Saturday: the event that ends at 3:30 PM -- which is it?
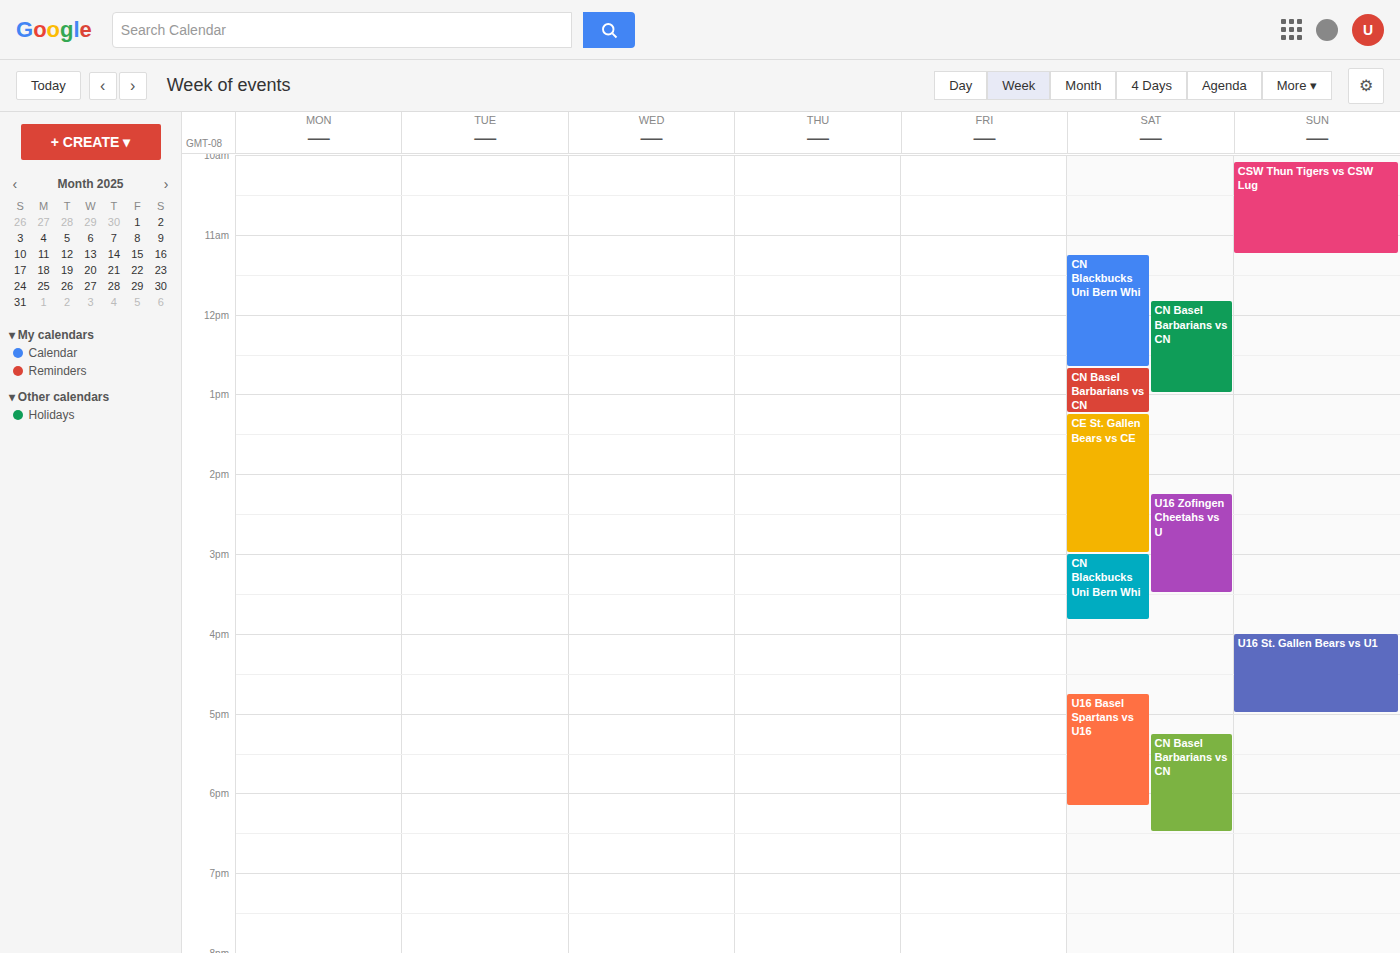
"U16 Zofingen Cheetahs vs U"